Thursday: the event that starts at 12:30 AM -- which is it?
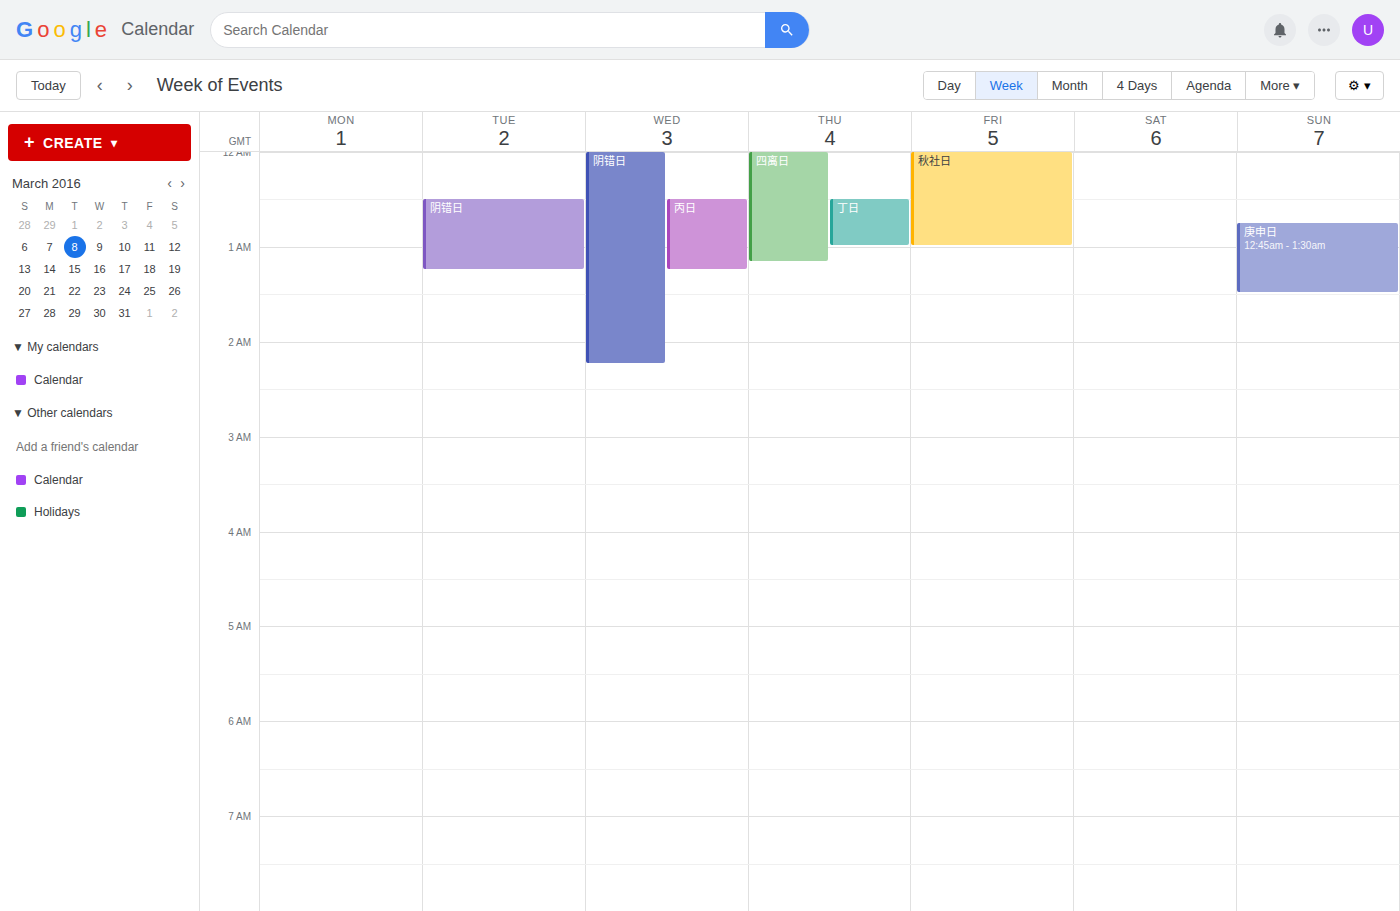
"丁日"